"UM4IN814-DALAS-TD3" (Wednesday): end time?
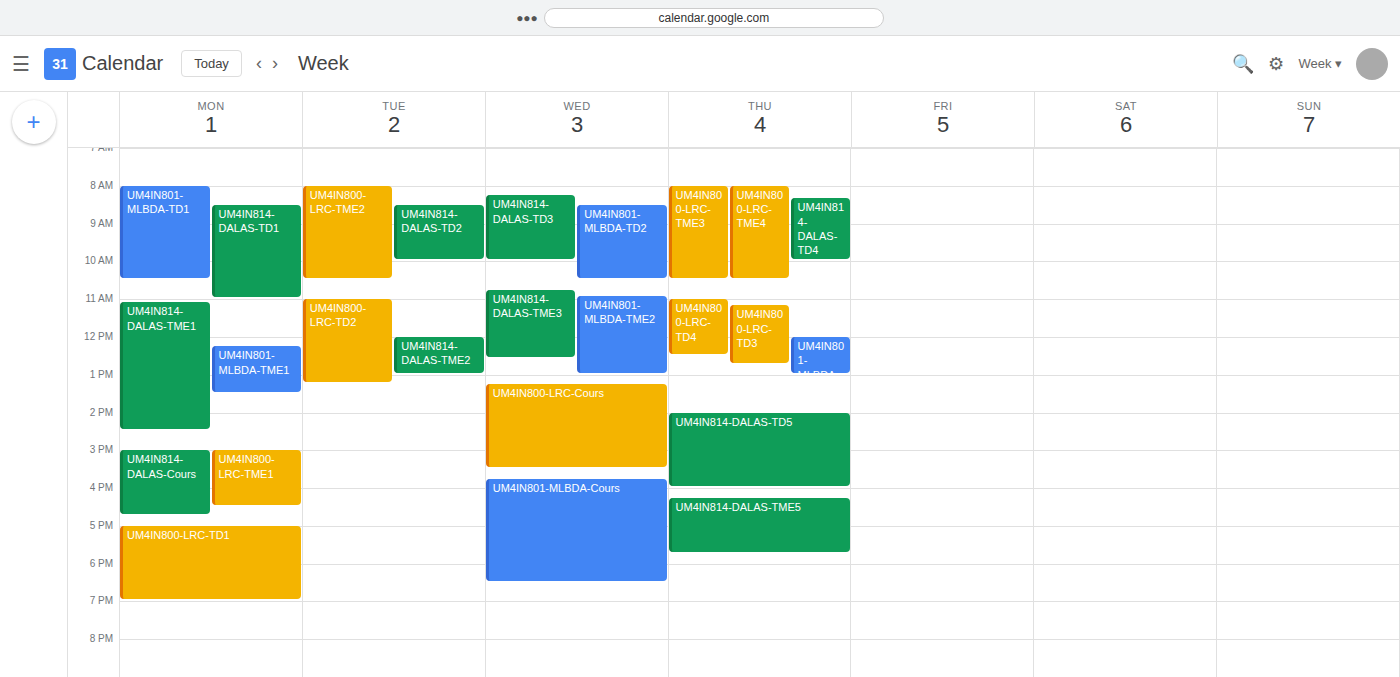
10:00